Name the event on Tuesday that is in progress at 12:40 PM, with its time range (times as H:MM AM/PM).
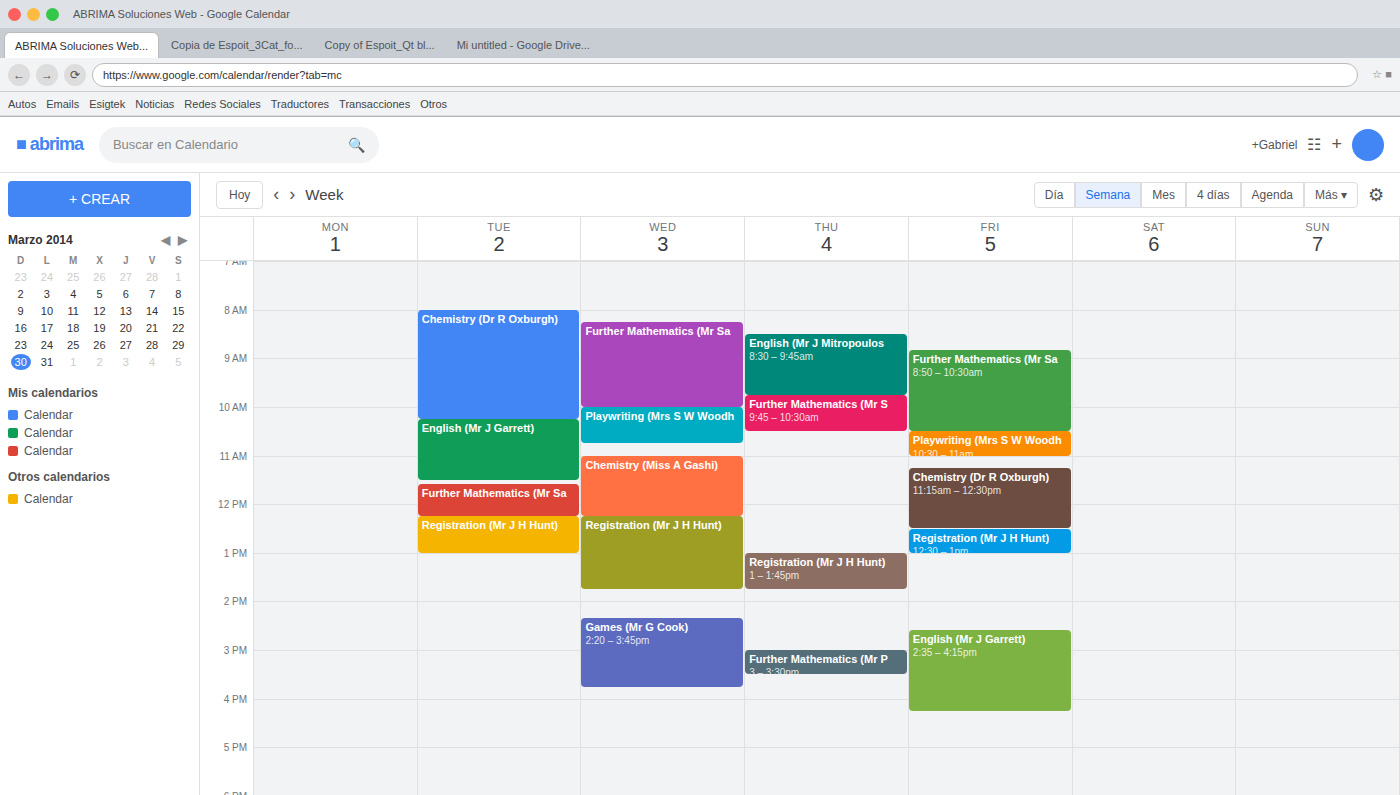
"Registration (Mr J H Hunt)", 12:15 PM to 1:00 PM